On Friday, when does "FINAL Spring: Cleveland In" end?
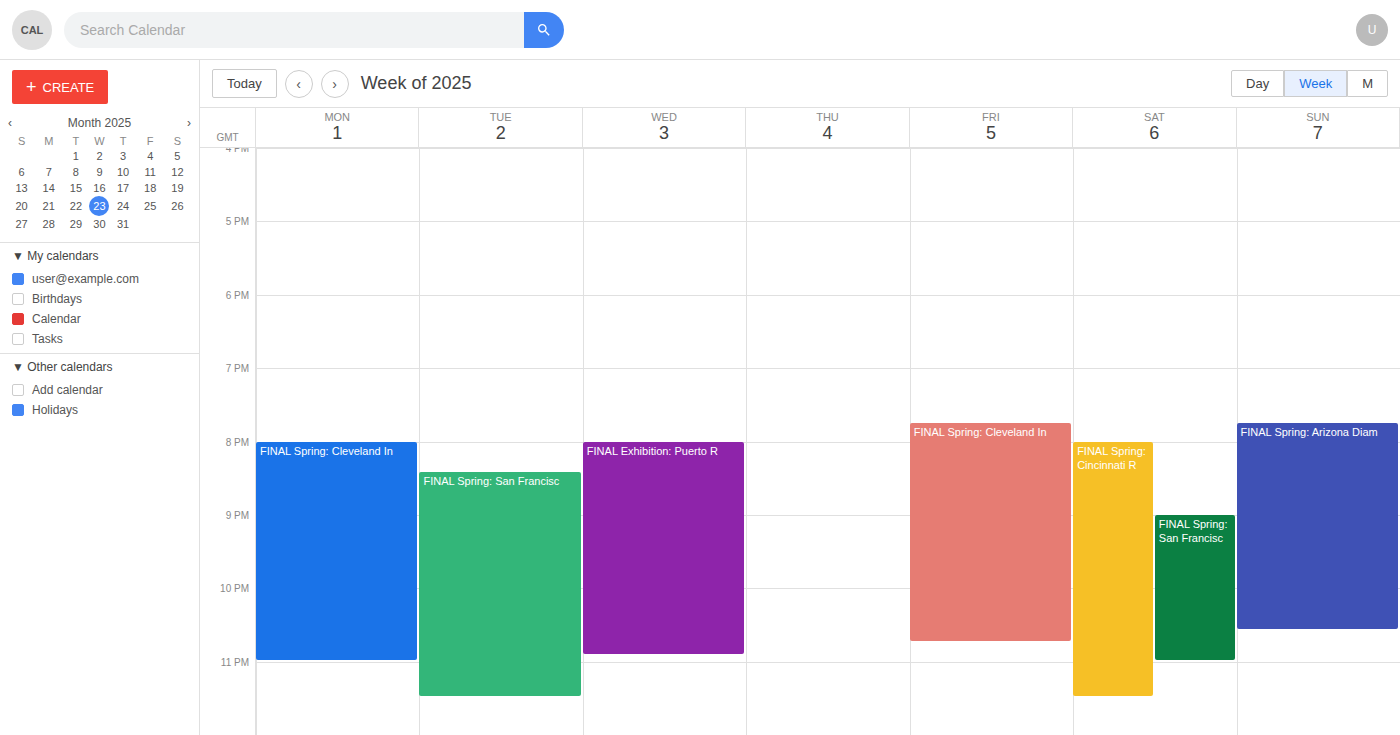
10:45 PM